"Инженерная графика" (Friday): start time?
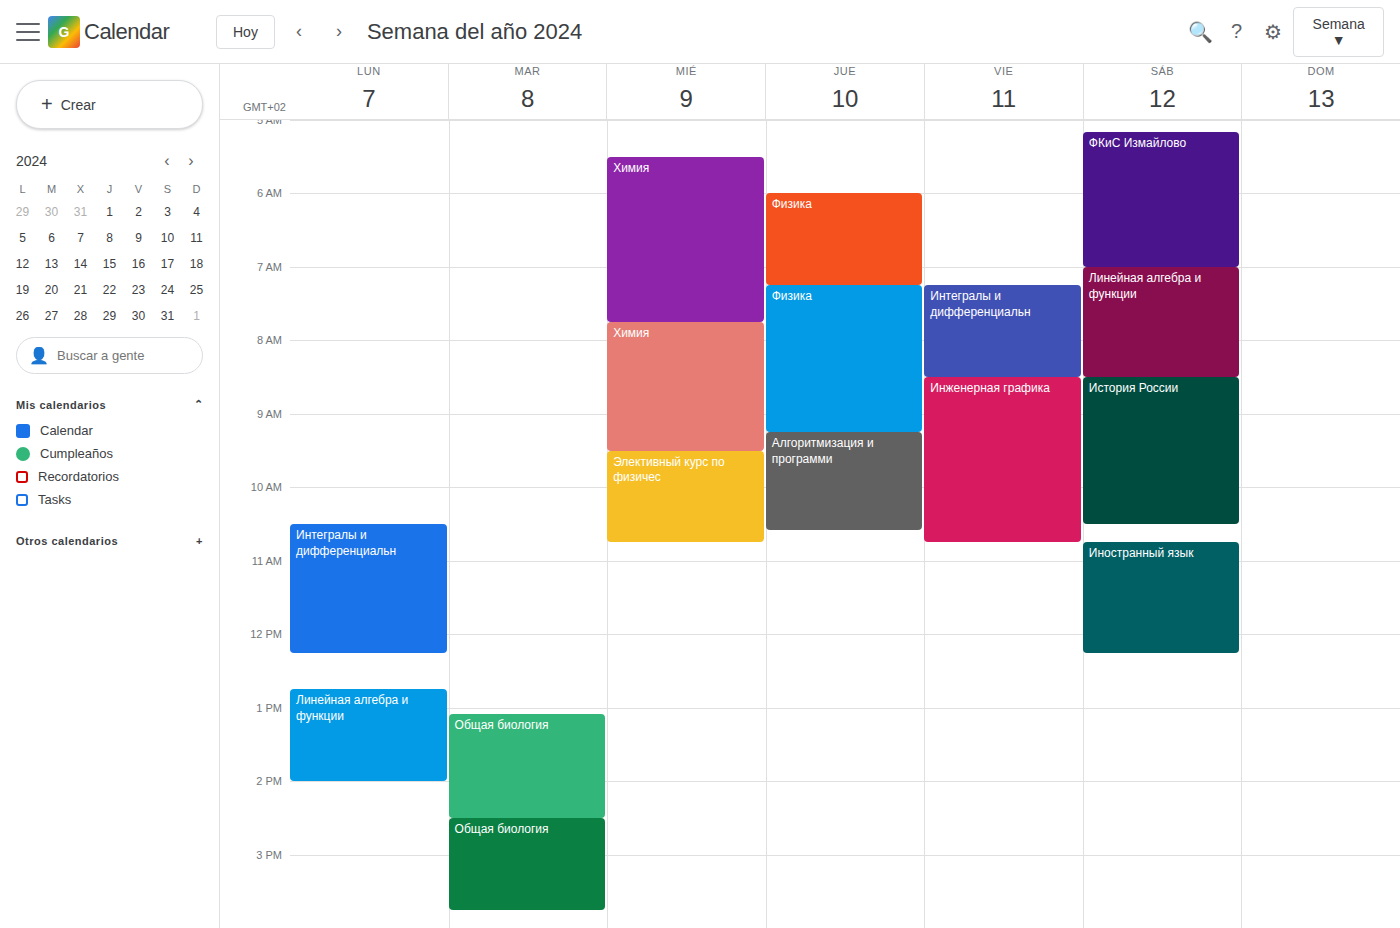
8:30 AM